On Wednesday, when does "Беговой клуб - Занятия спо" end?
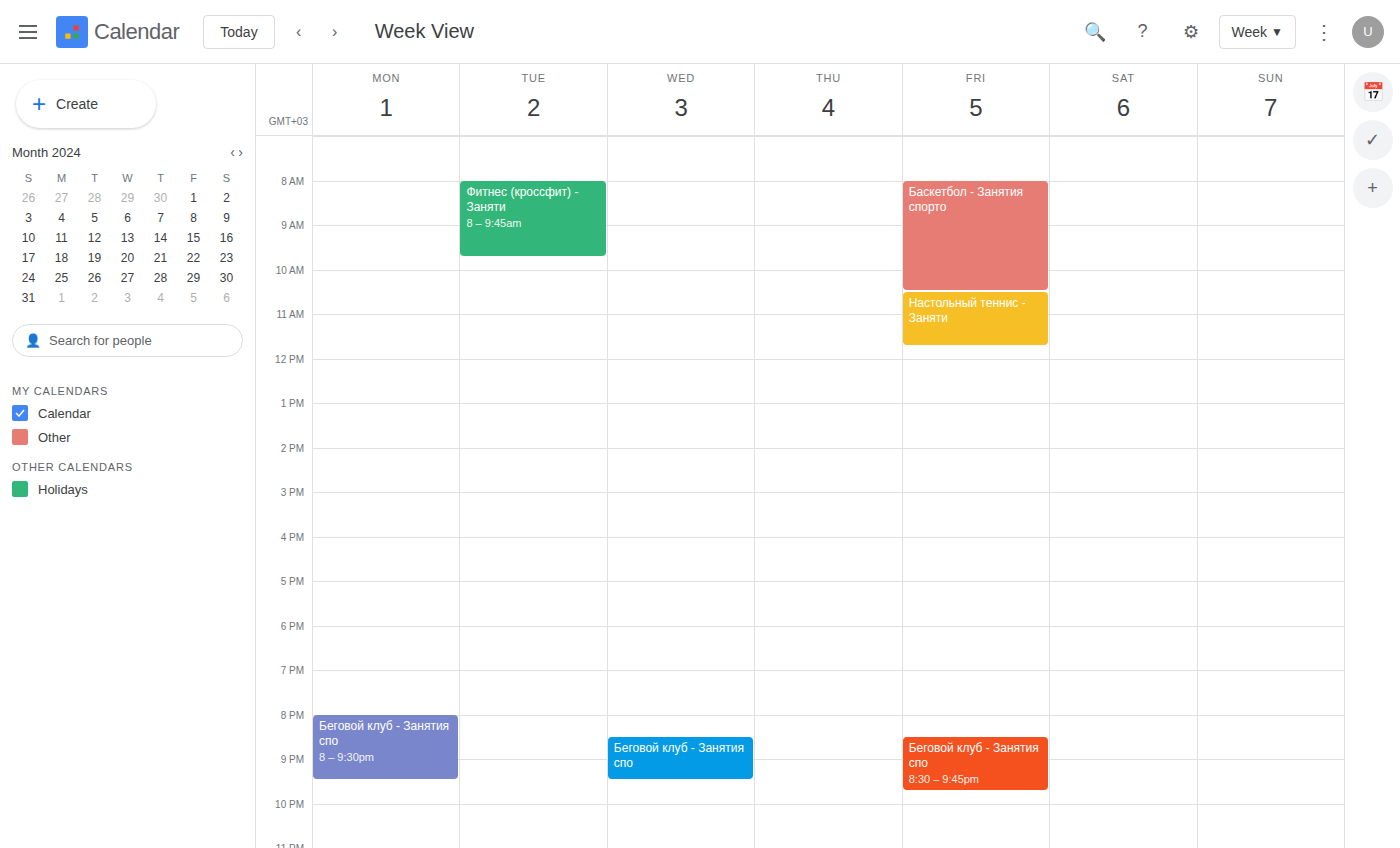
9:30 PM